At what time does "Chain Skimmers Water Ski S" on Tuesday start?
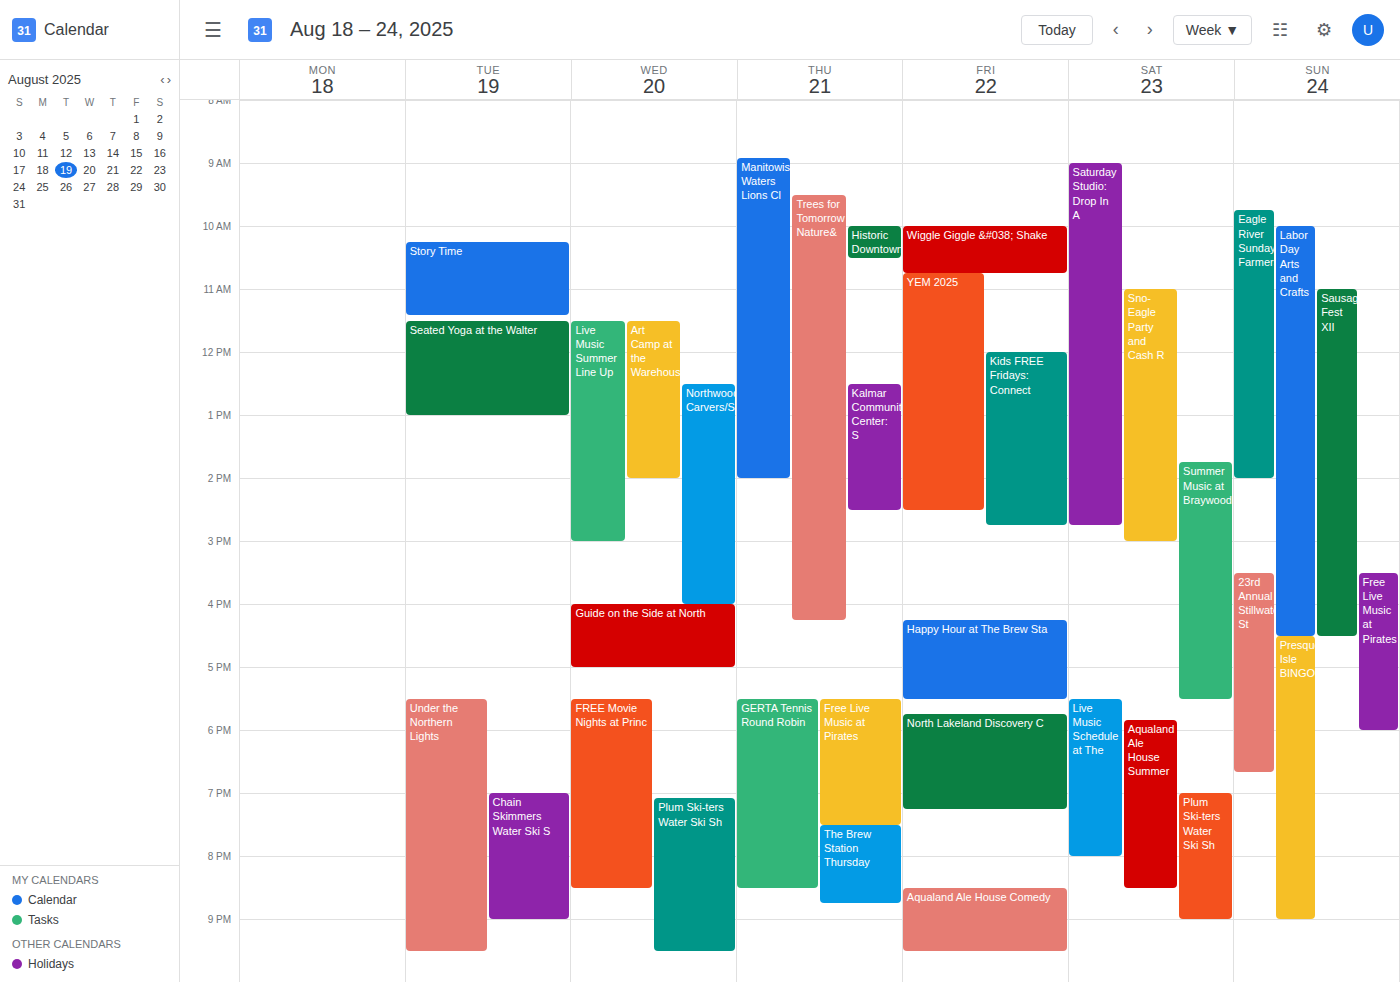
7:00 PM